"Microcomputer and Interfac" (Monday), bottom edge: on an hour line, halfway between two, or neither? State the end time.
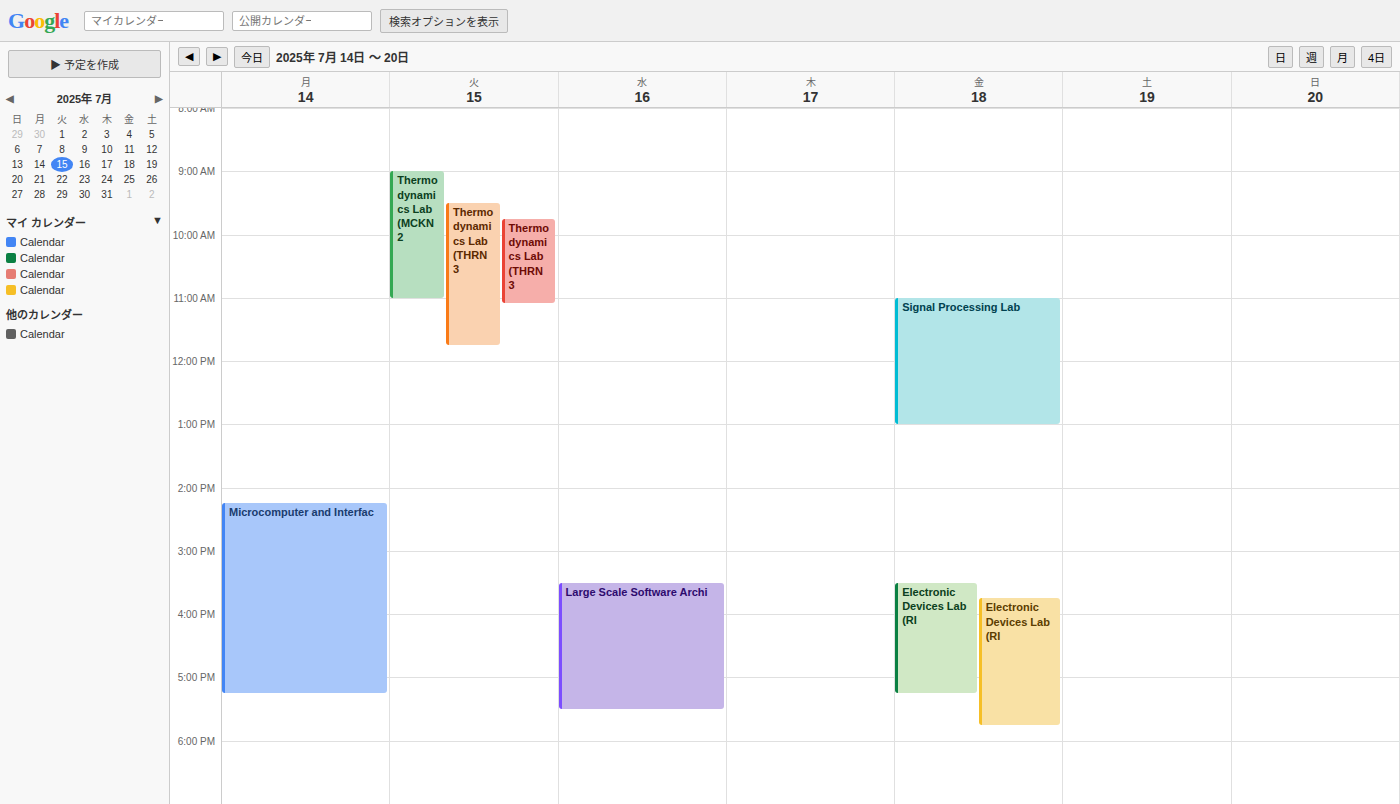
5:15 PM -- neither: a quarter of the way from the 5 PM line to the 6 PM line.